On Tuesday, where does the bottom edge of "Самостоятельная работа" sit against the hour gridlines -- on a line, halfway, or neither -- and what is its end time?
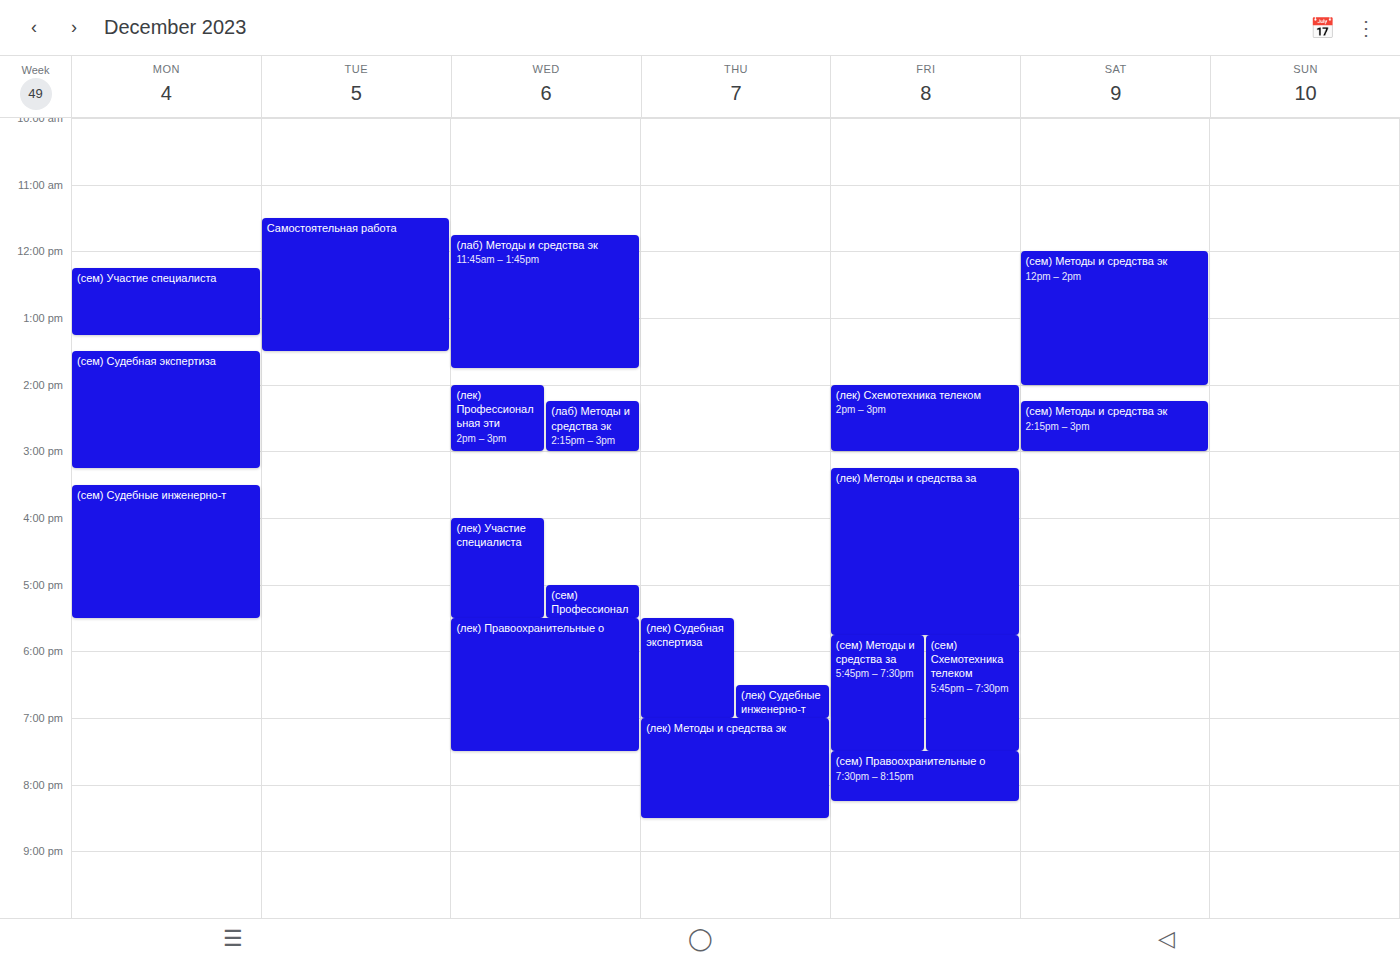
1:30 PM -- halfway between the 1 PM and 2 PM lines.